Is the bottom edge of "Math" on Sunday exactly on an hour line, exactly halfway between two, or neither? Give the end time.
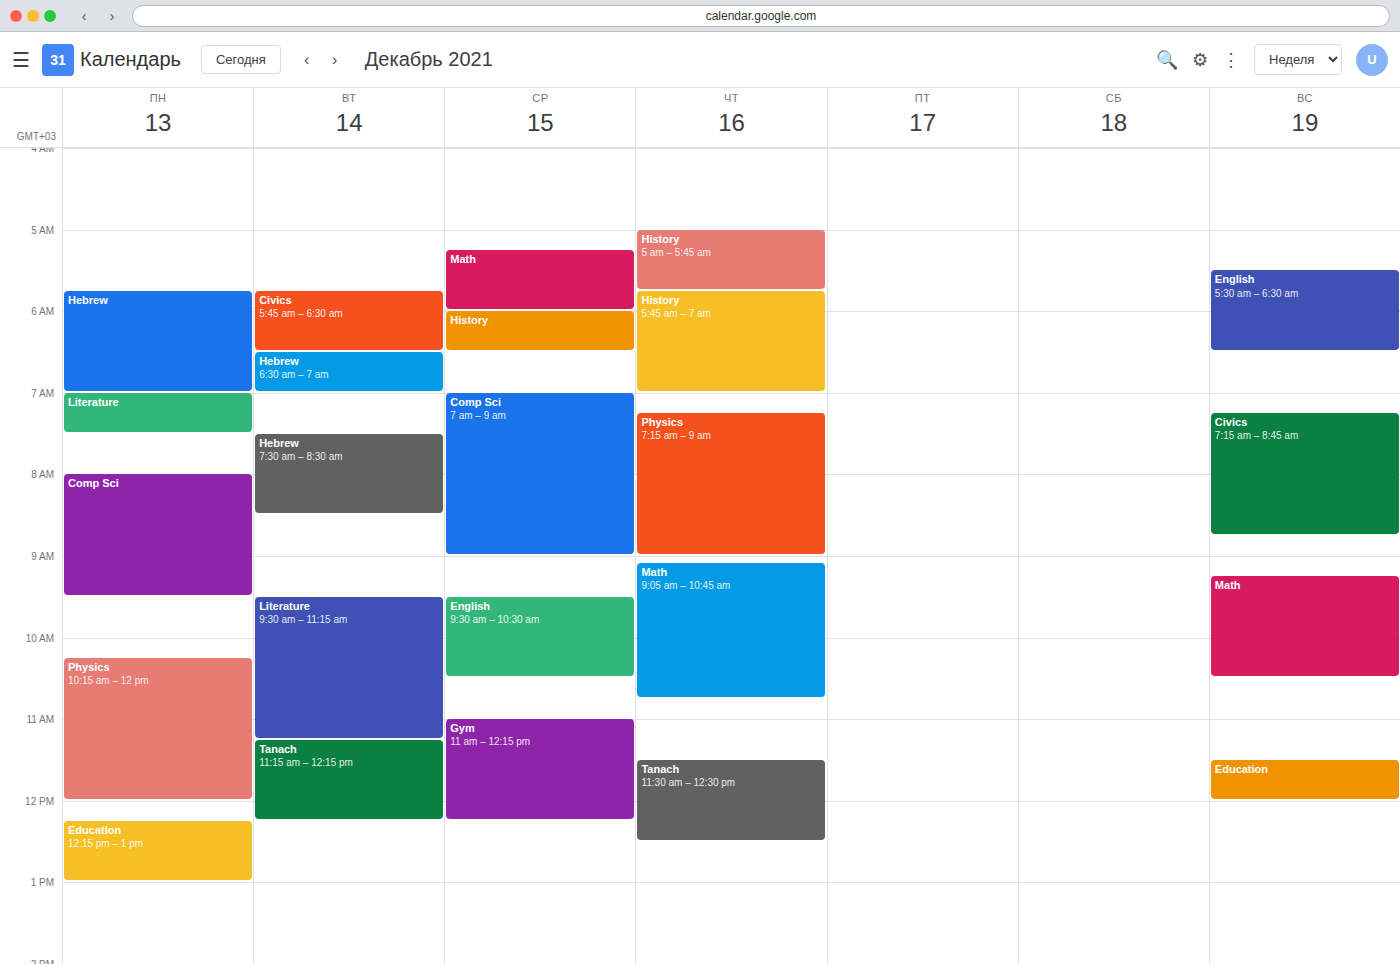
10:30 -- halfway between the 10:00 and 11:00 lines.